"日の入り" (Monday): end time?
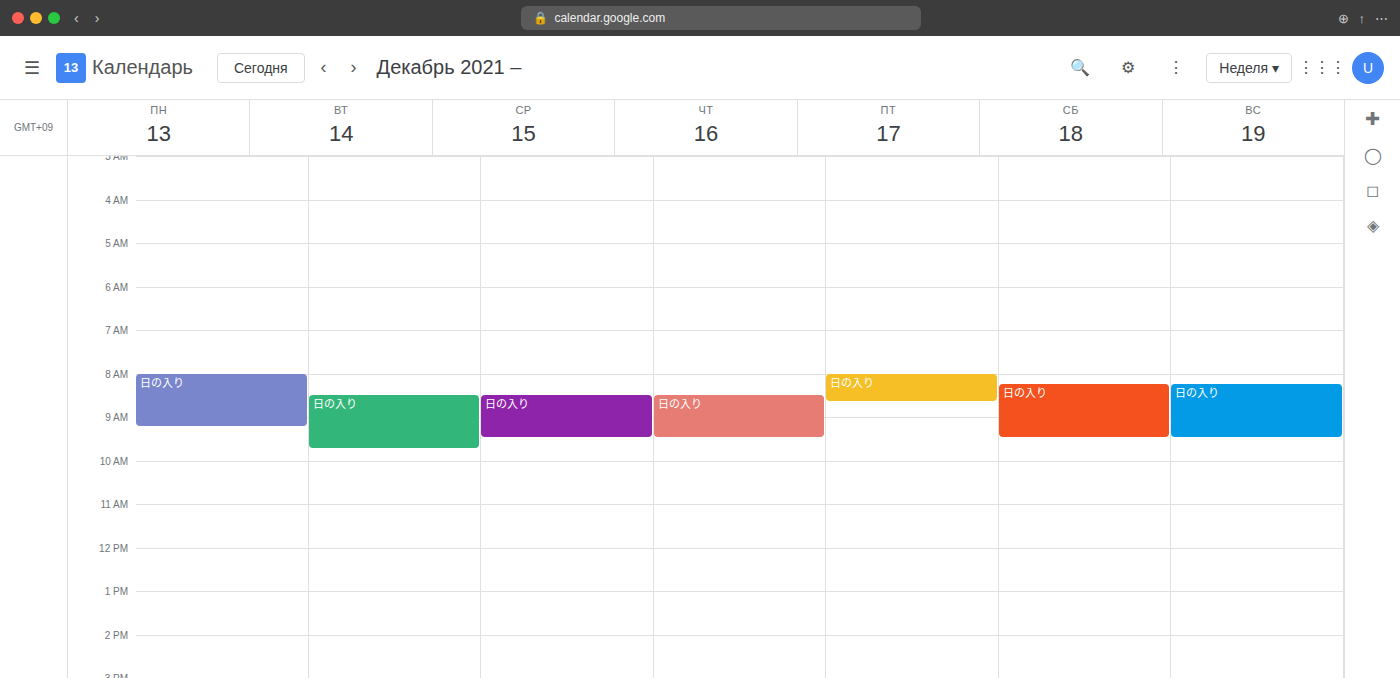
9:15 AM